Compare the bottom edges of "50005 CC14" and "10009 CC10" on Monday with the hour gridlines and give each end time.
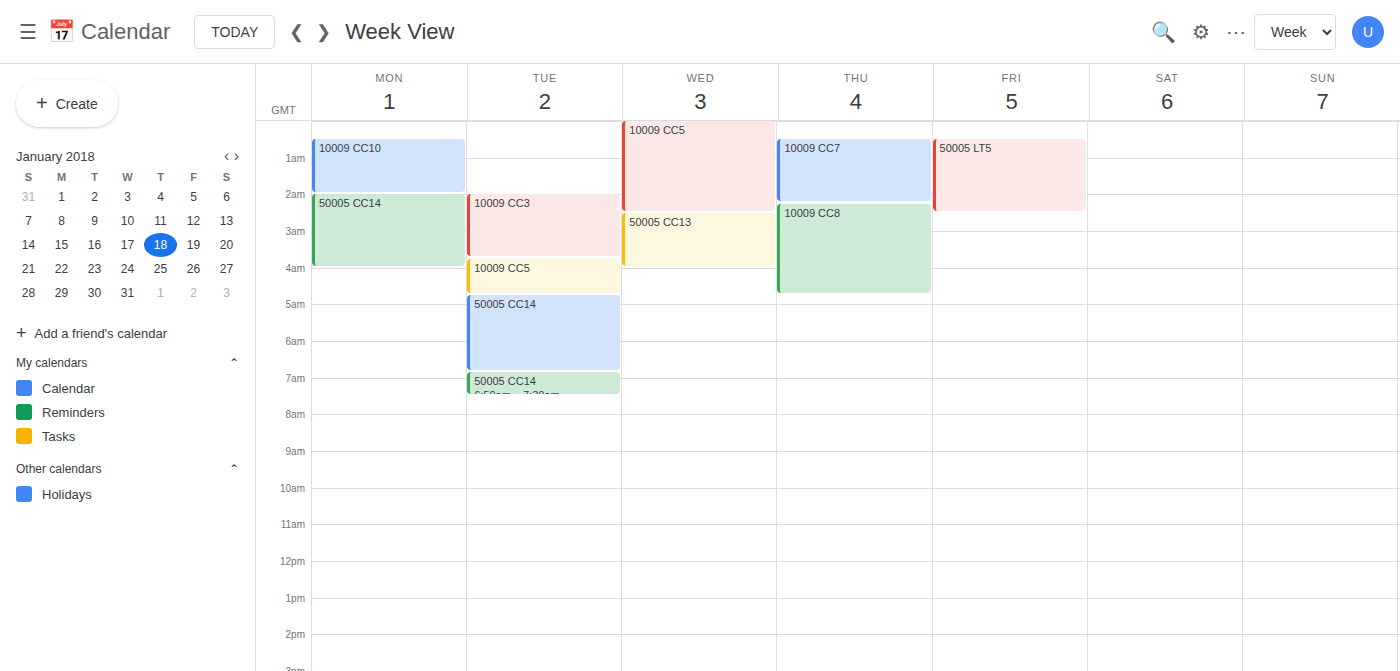
"50005 CC14": 4:00 AM, exactly on the 4 AM line. "10009 CC10": 2:00 AM, exactly on the 2 AM line.